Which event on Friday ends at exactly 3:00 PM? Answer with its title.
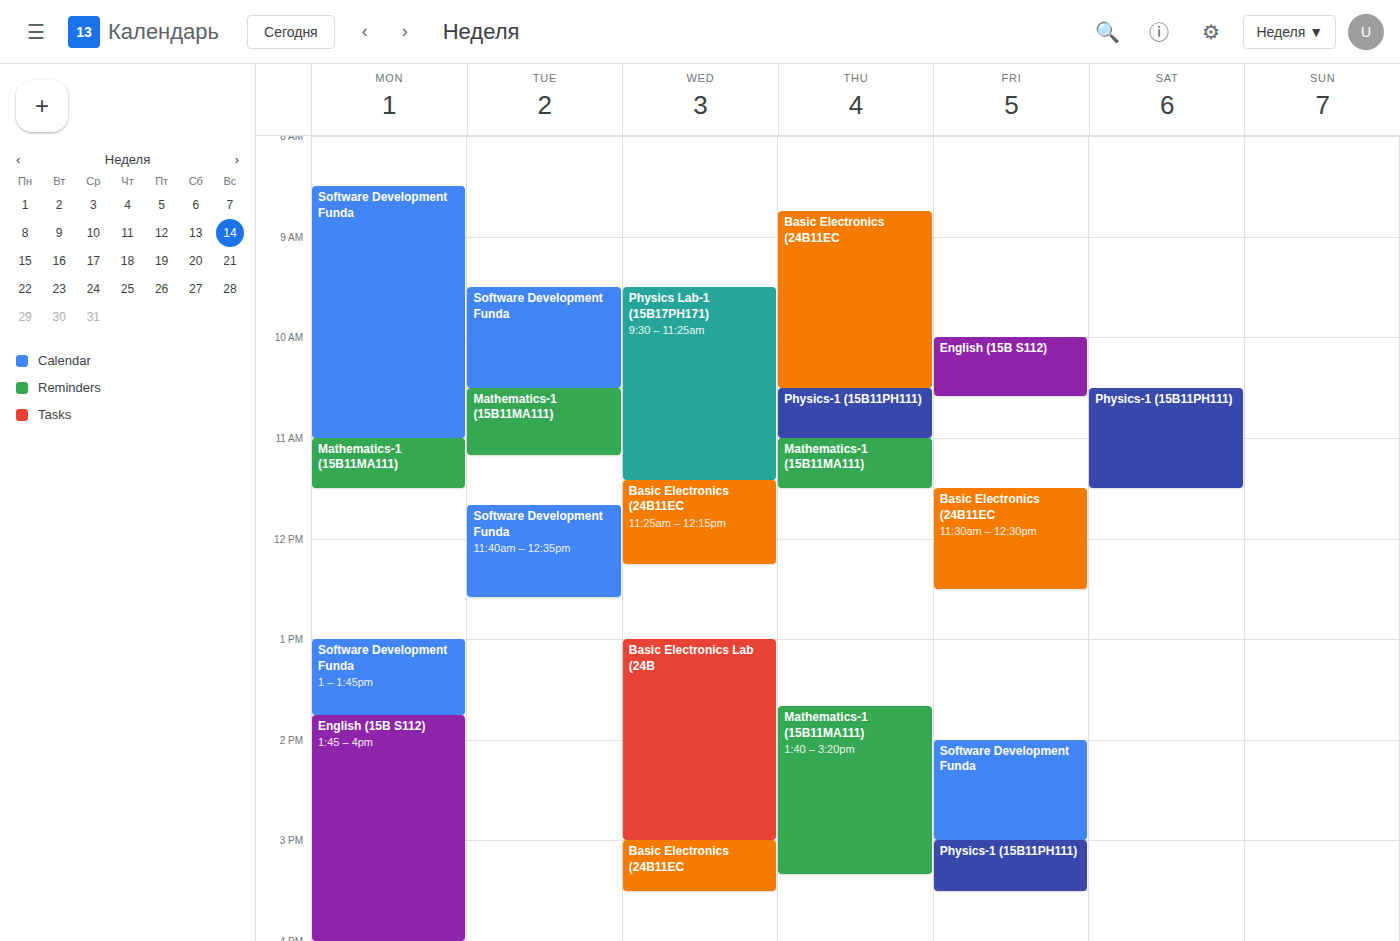
"Software Development Funda"